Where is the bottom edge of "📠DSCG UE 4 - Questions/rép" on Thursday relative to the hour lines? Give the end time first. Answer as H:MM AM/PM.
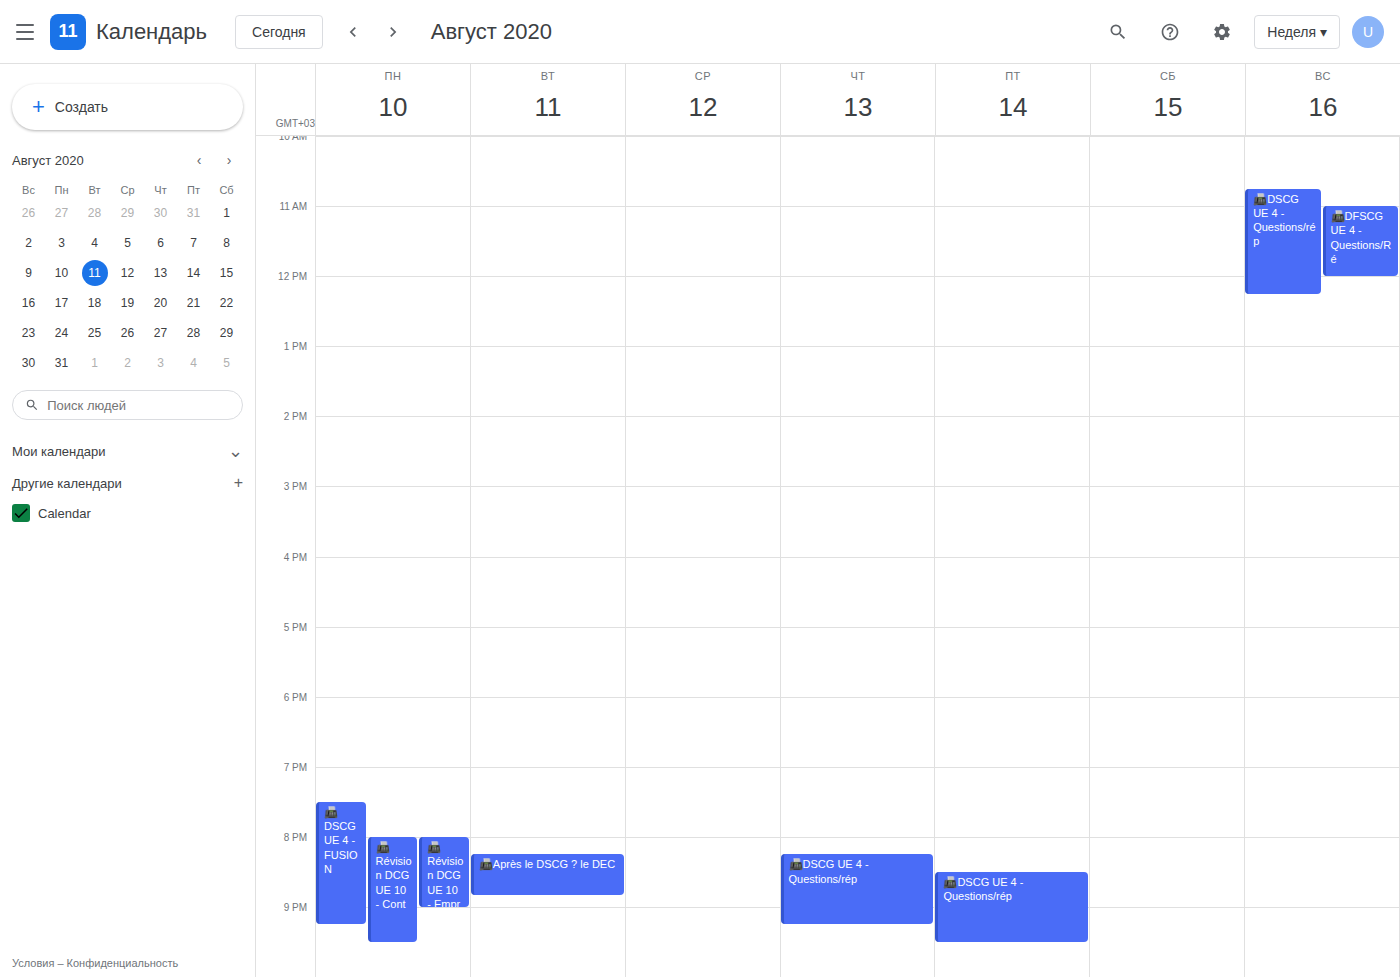
9:15 PM -- neither: a quarter of the way from the 9 PM line to the 10 PM line.